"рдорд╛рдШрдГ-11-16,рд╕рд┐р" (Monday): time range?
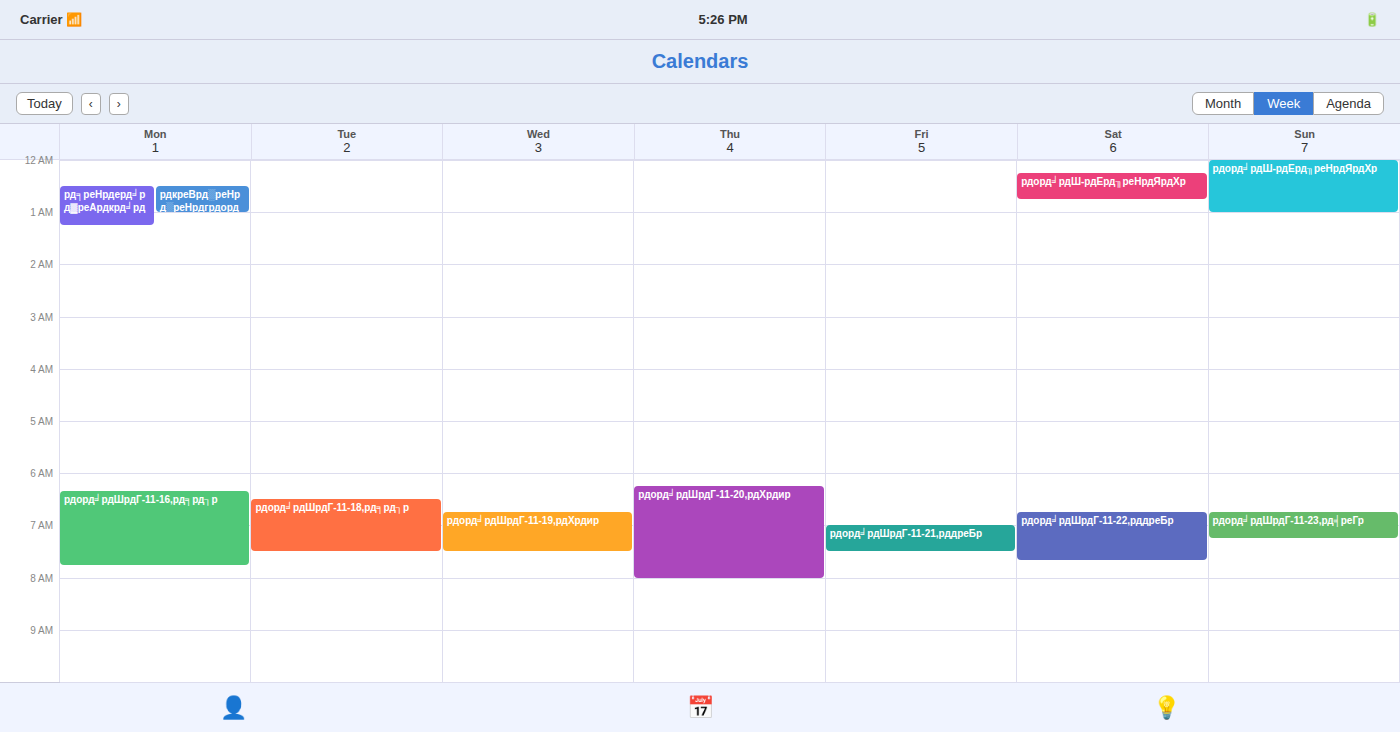
6:20 AM to 7:45 AM